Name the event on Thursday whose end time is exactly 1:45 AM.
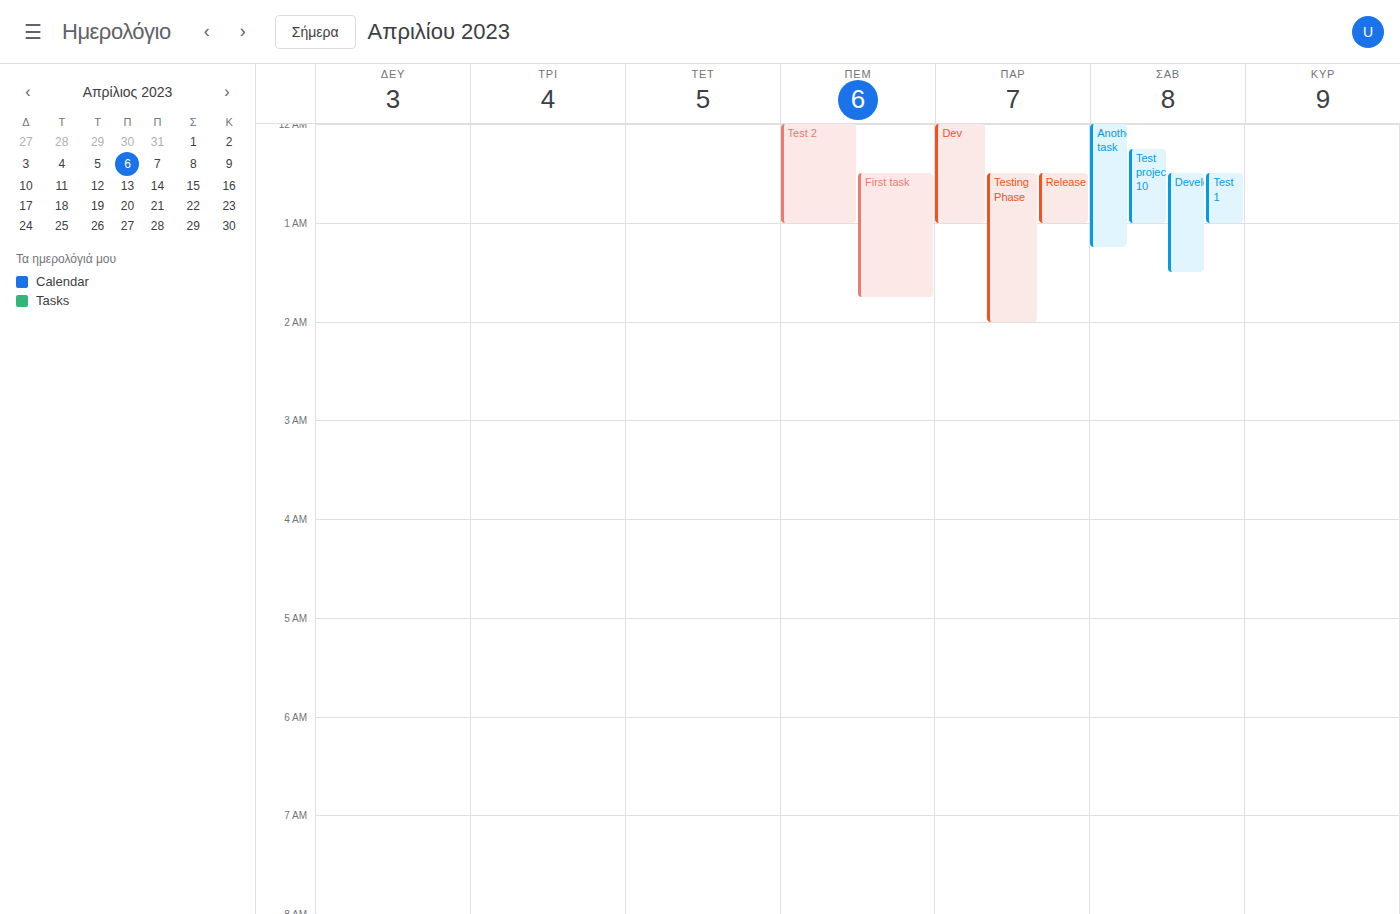
"First task"